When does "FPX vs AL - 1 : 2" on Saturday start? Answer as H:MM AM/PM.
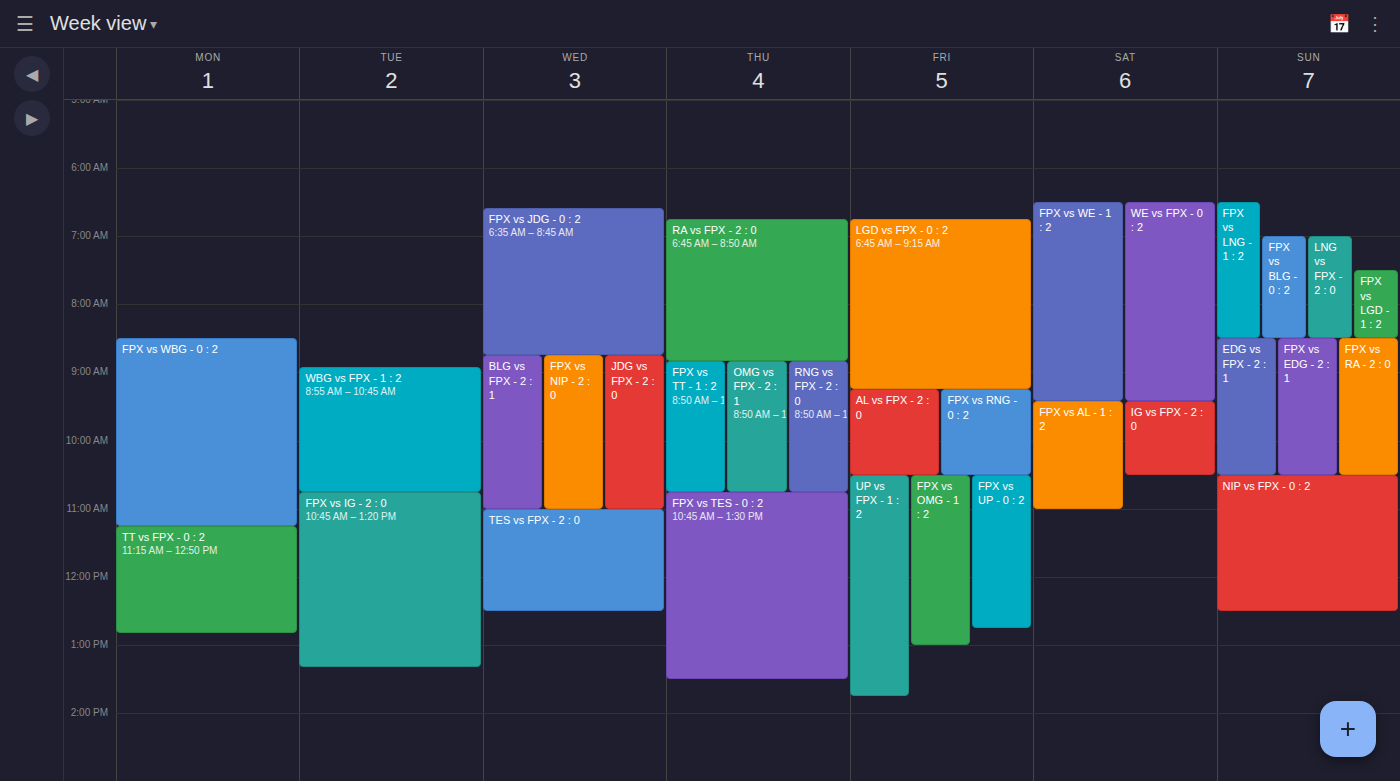
9:25 AM